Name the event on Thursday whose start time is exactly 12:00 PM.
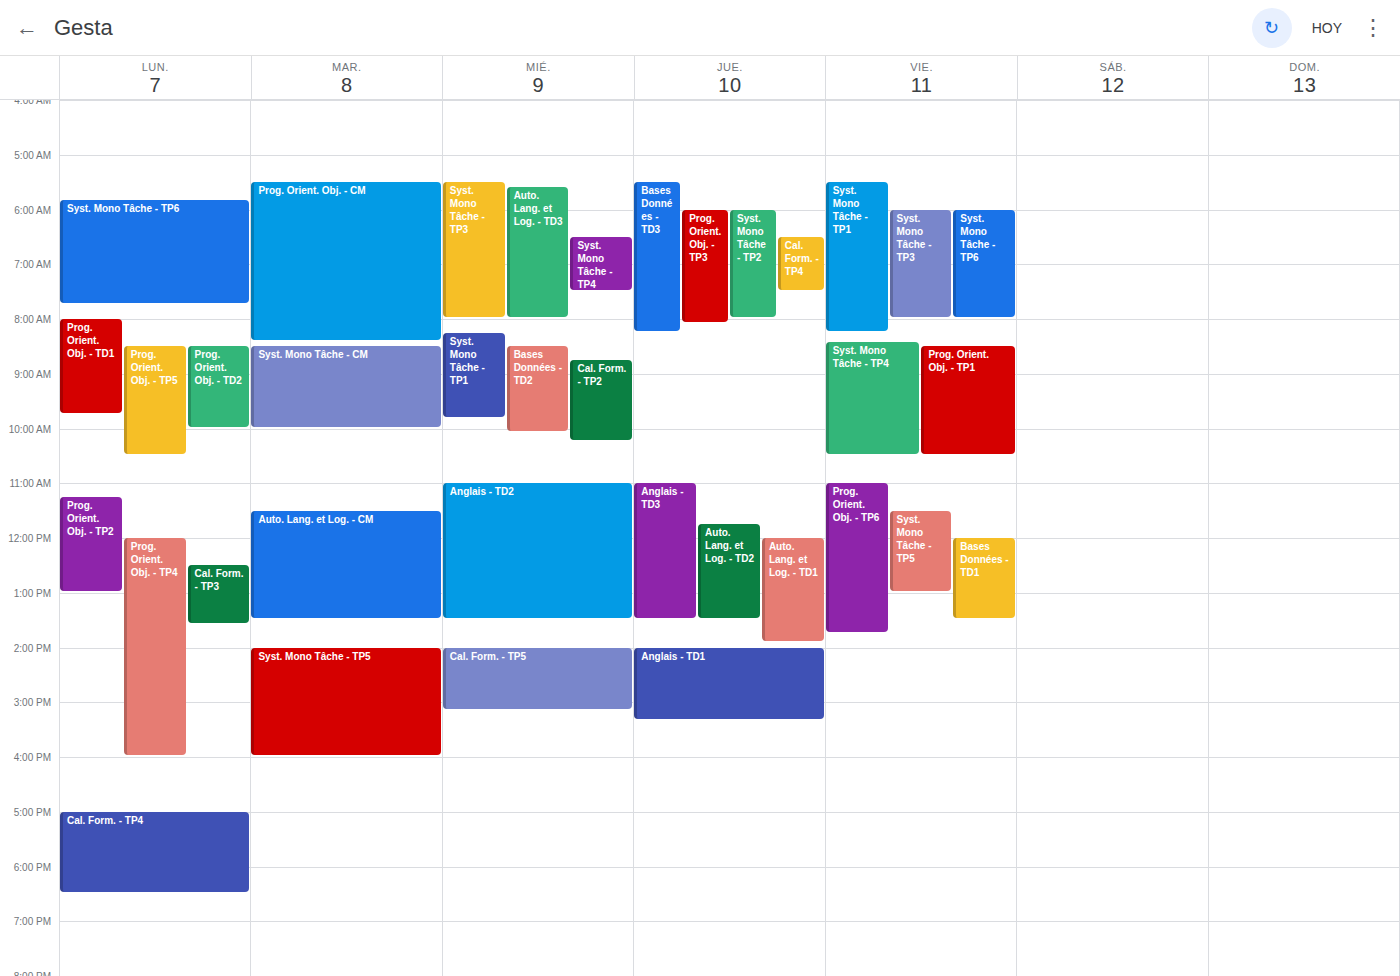
"Auto. Lang. et Log. - TD1"